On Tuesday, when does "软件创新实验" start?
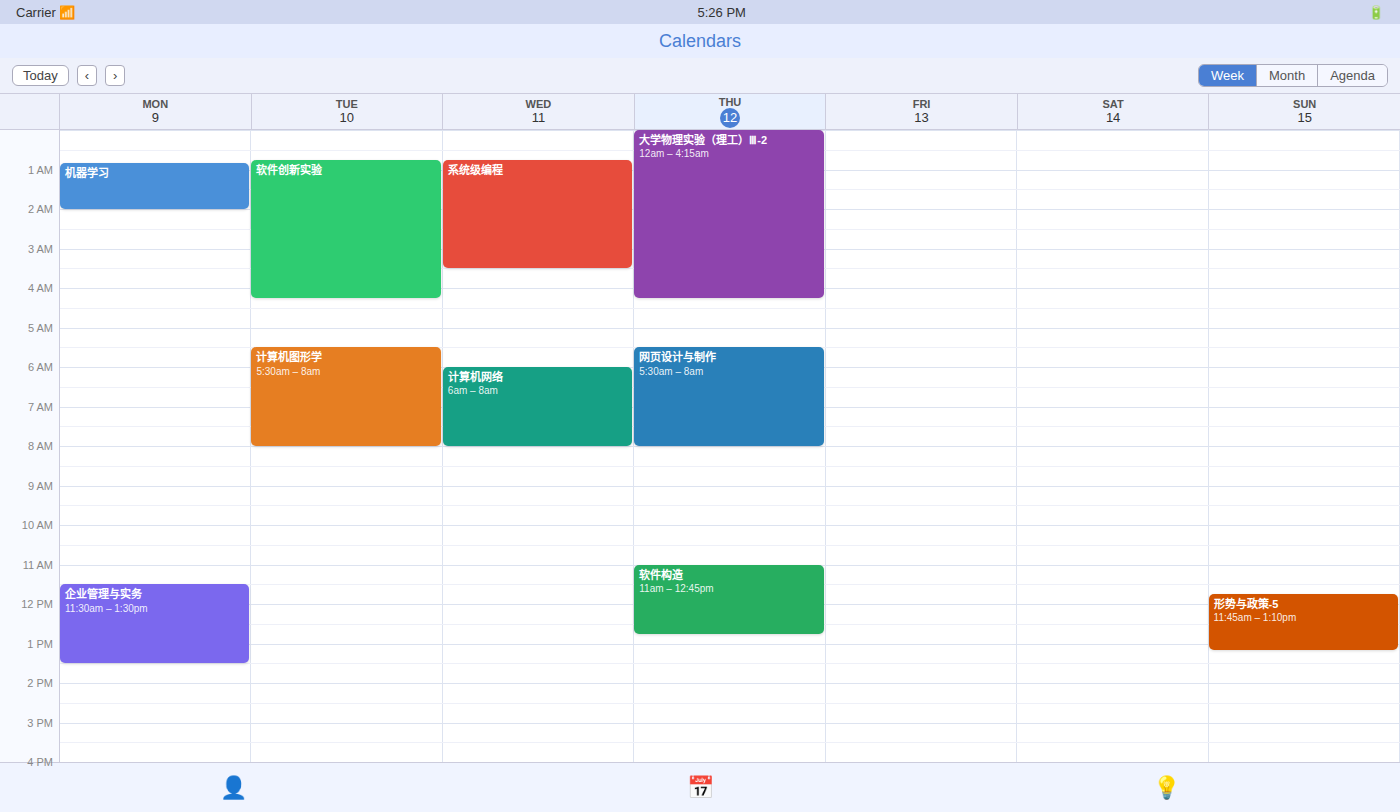
12:45 AM